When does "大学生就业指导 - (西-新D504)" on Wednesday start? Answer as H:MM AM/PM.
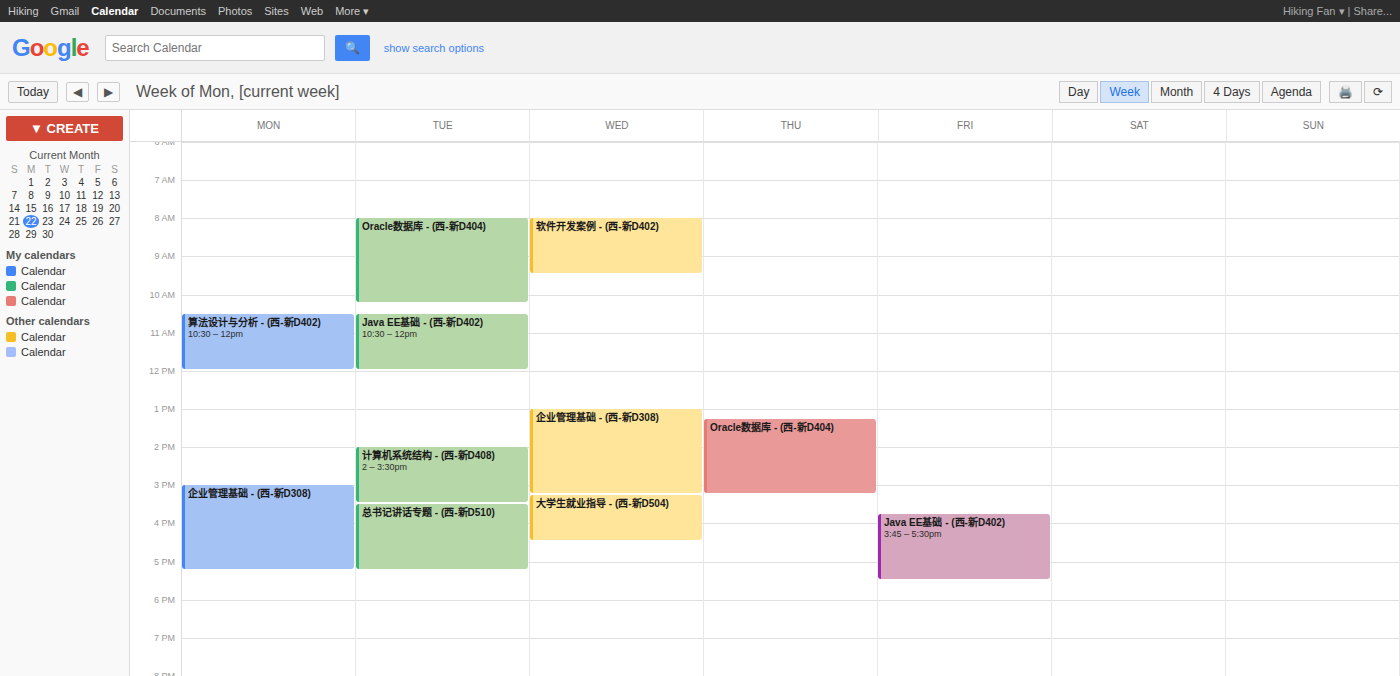
3:15 PM